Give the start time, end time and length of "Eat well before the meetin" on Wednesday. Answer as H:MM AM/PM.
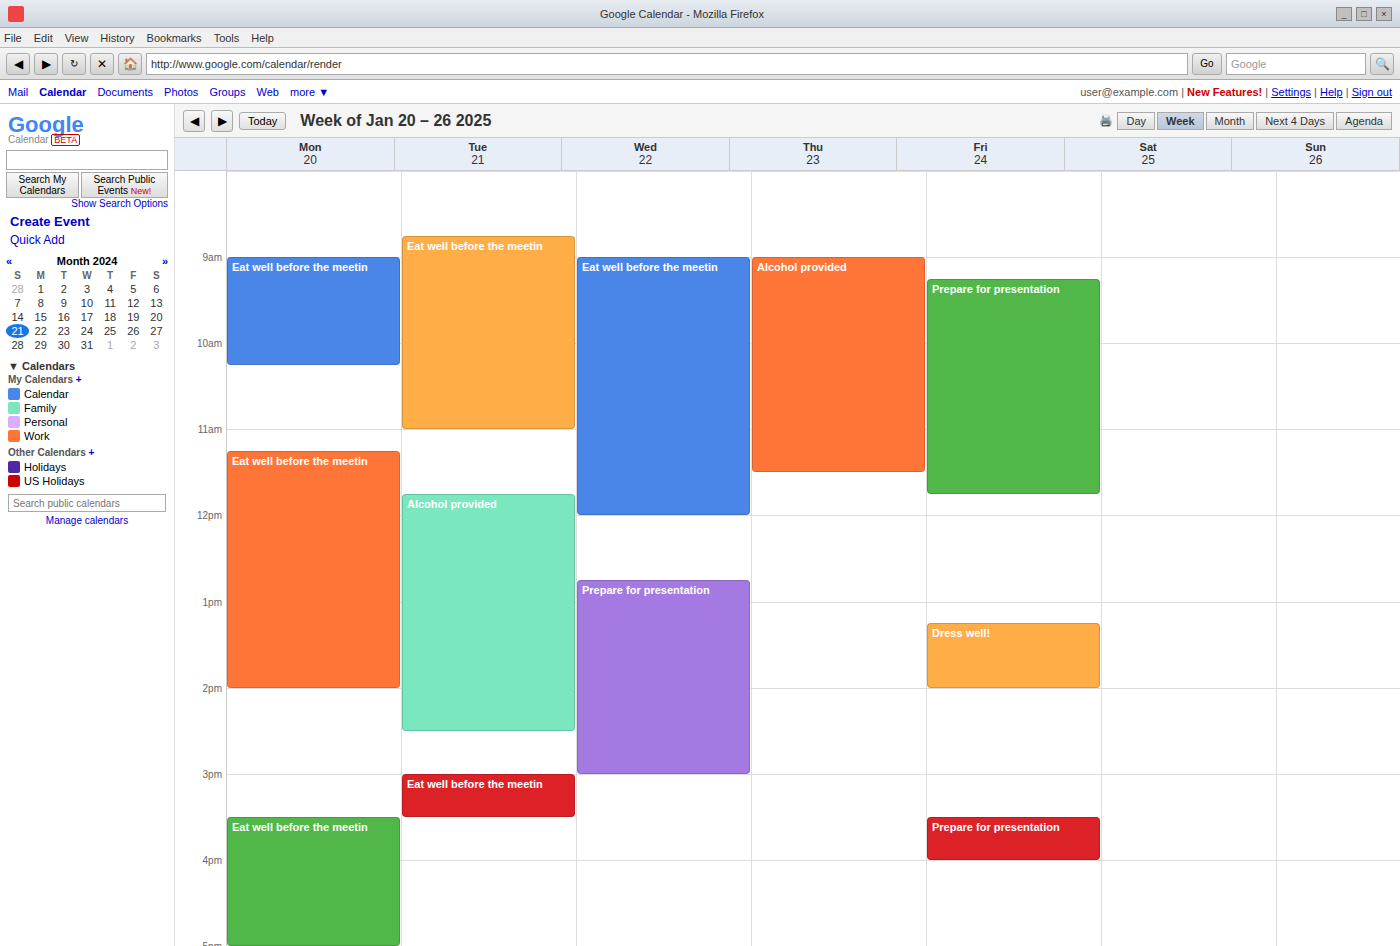
9:00 AM to 12:00 PM, 3 hours